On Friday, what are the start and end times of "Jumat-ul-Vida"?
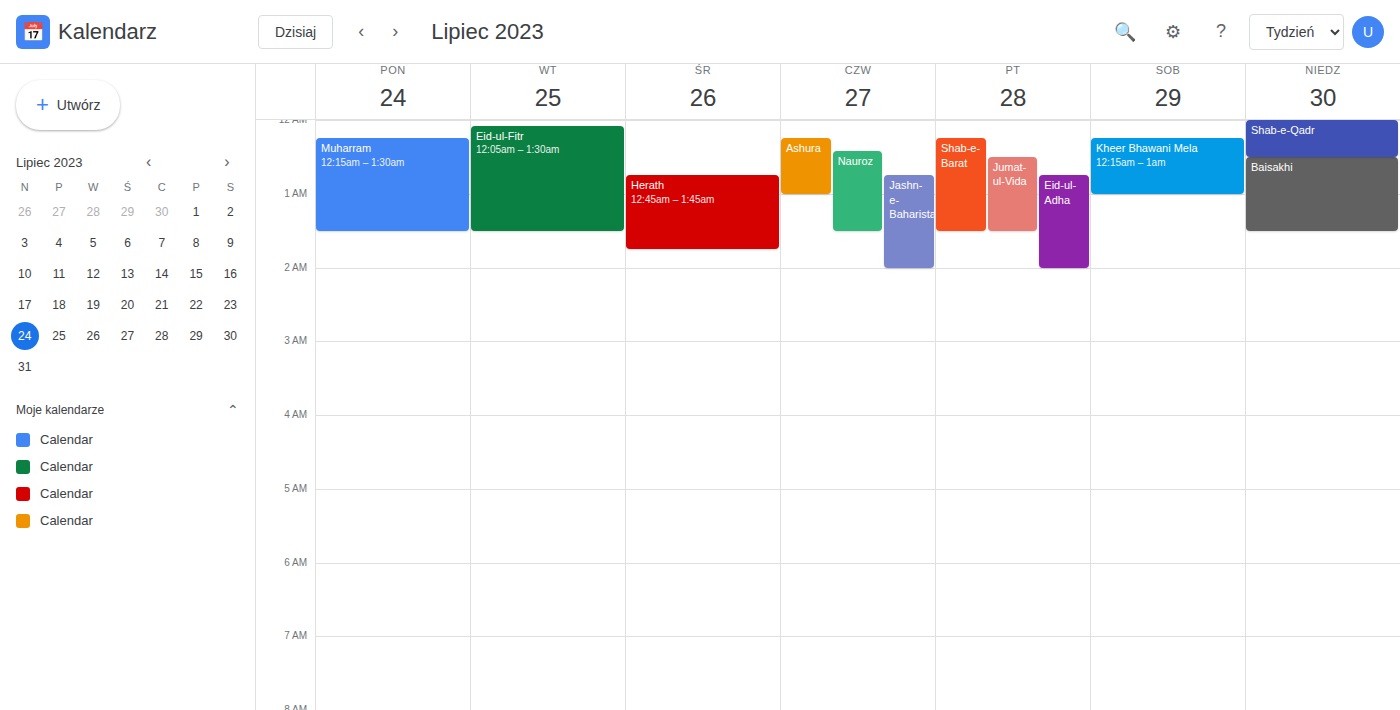
12:30 AM to 1:30 AM